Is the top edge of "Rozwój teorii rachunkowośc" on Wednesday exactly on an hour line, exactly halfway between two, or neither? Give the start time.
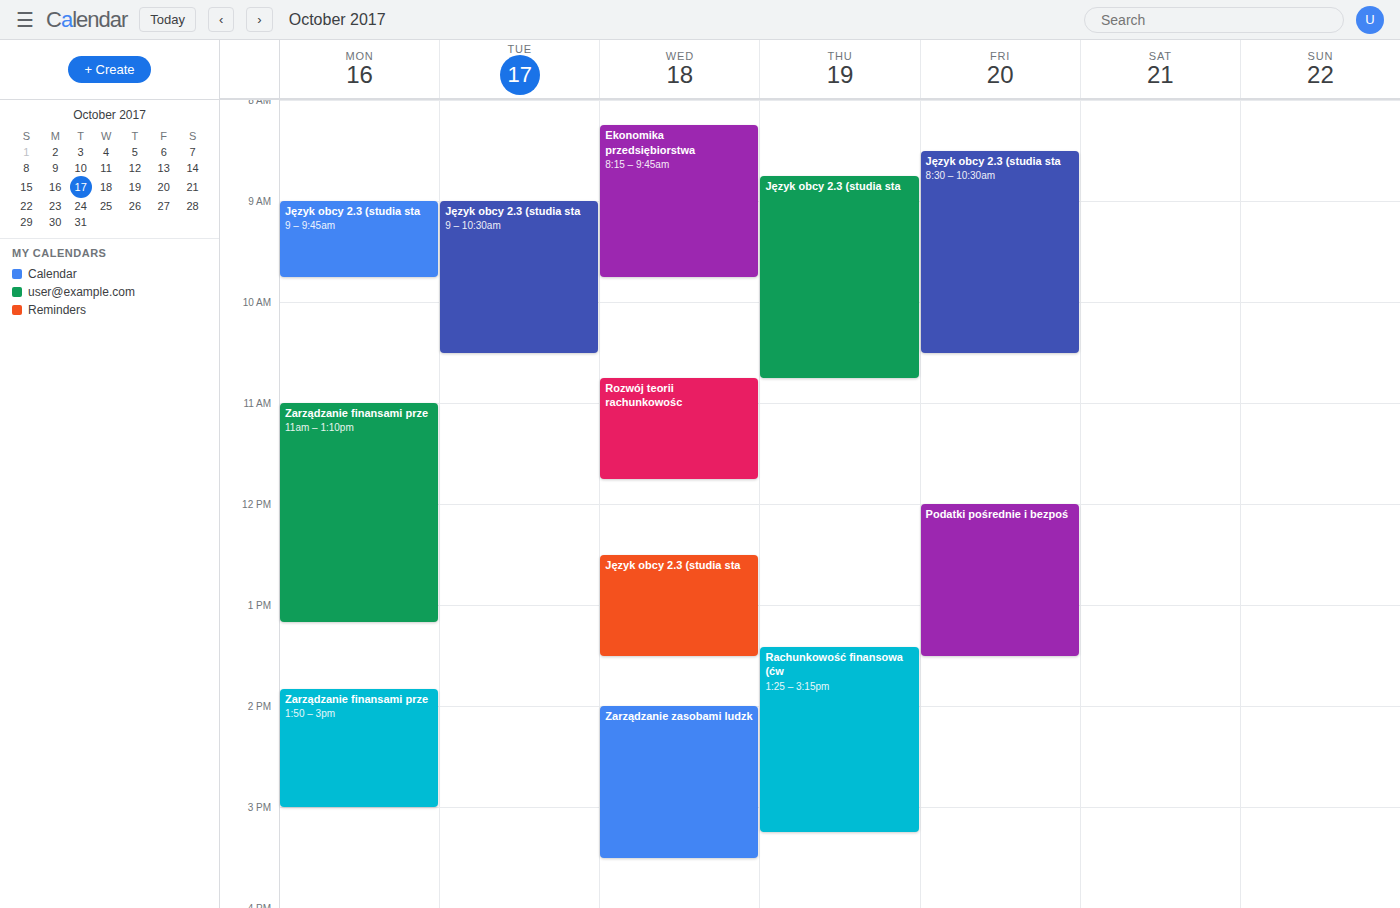
10:45 AM -- neither: three quarters of the way from the 10 AM line to the 11 AM line.